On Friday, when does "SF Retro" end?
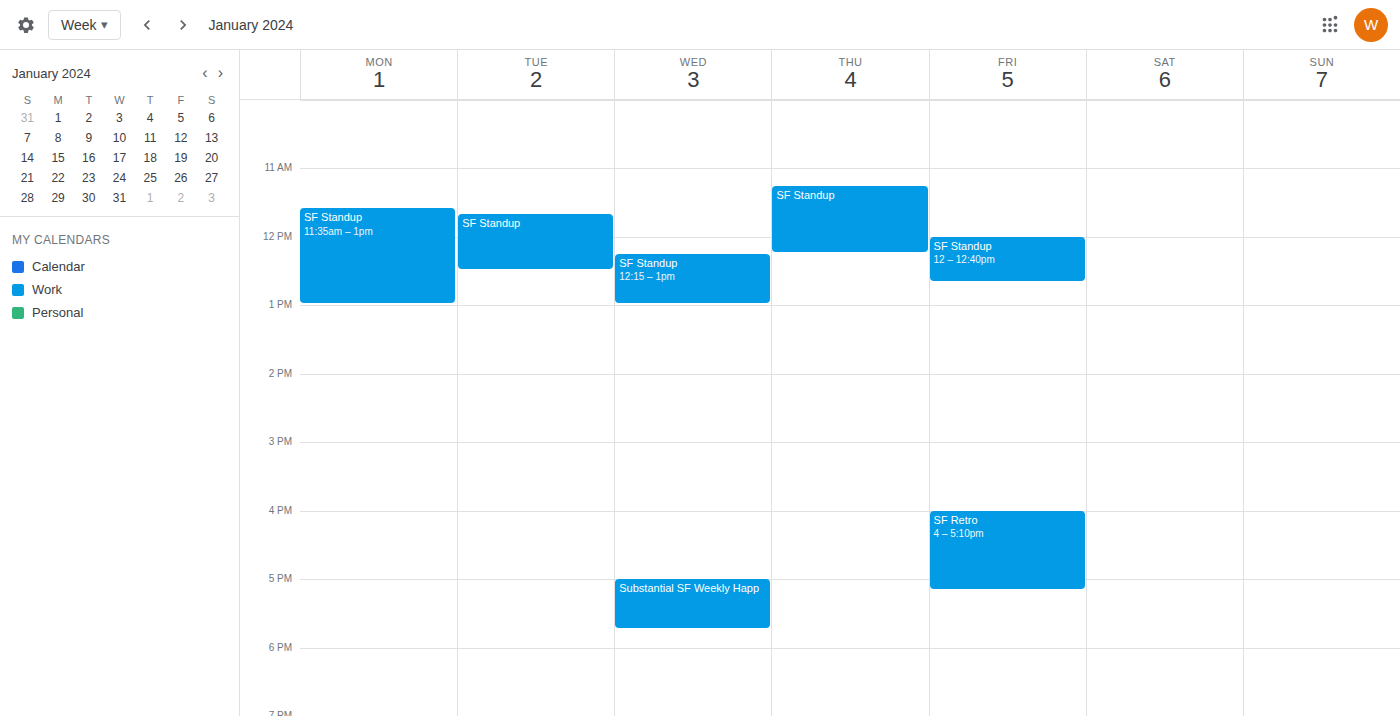
5:10 PM